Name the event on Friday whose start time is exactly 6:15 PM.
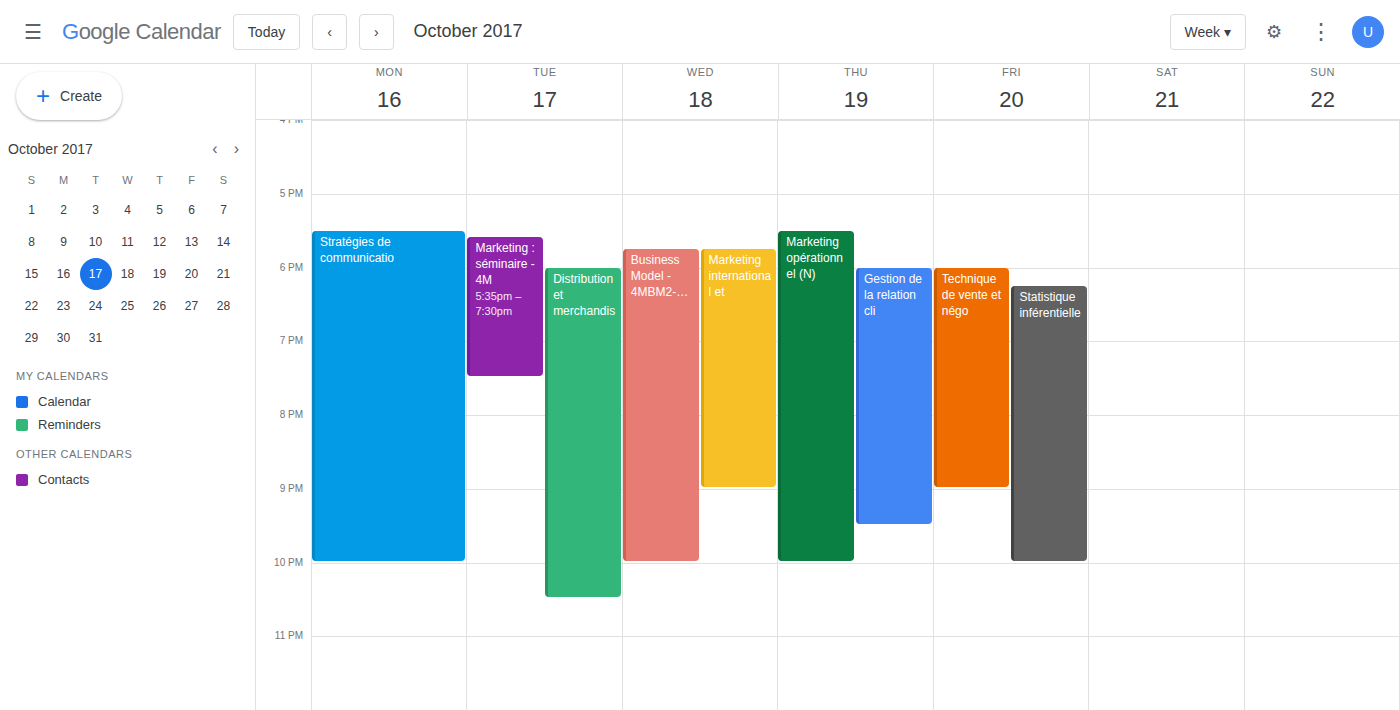
"Statistique inférentielle"